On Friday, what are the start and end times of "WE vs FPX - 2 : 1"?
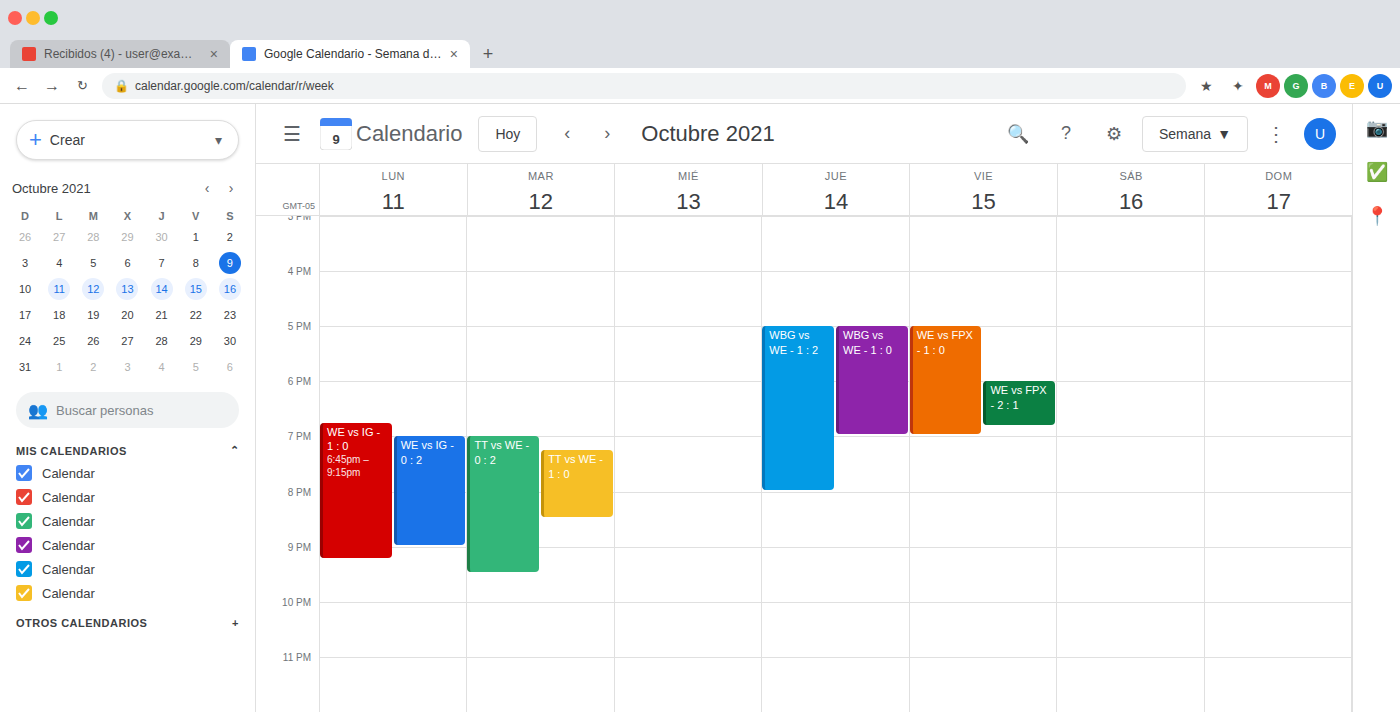
6:00 PM to 6:50 PM